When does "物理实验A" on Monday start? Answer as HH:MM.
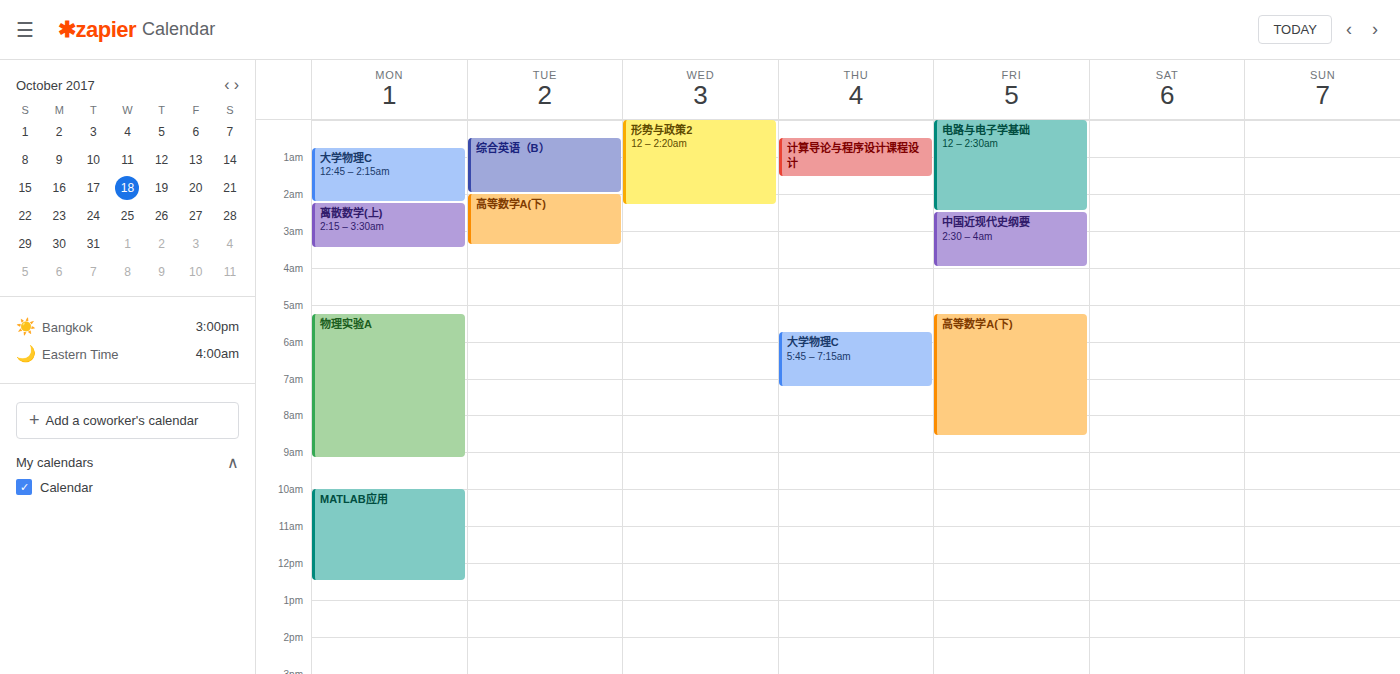
05:15